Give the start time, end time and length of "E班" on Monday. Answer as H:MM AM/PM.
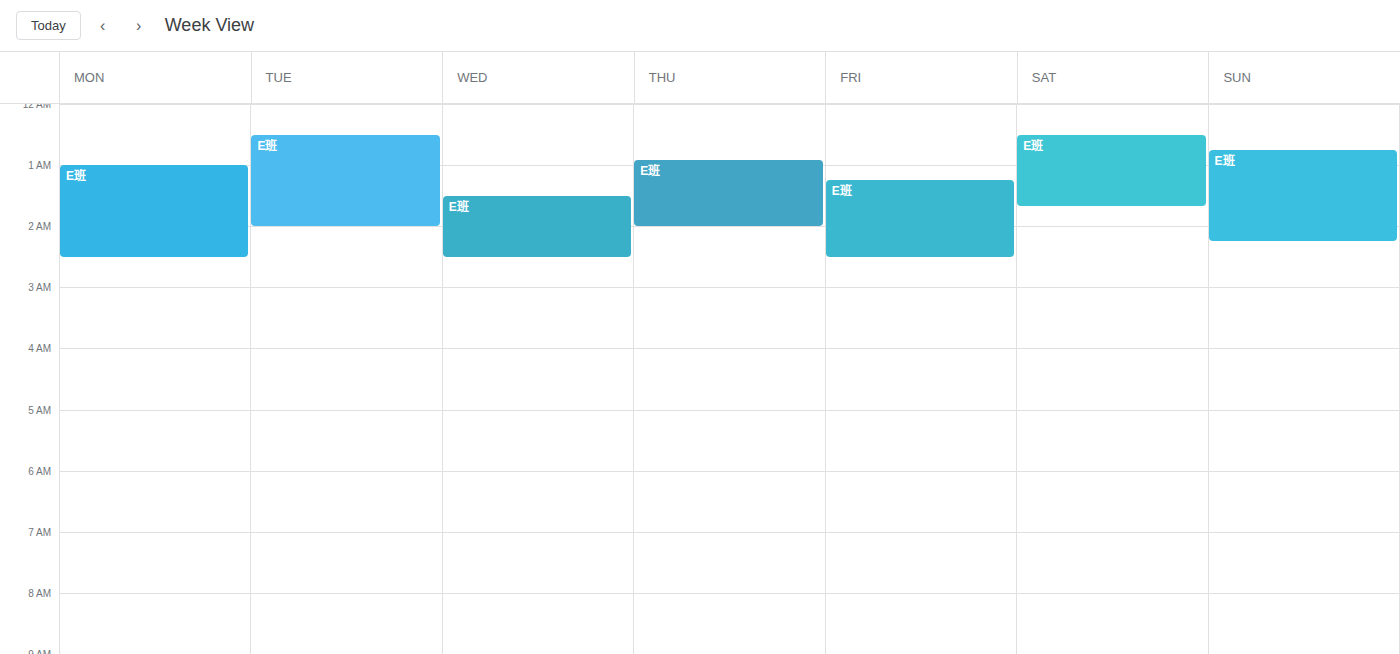
1:00 AM to 2:30 AM, 1 hour 30 minutes